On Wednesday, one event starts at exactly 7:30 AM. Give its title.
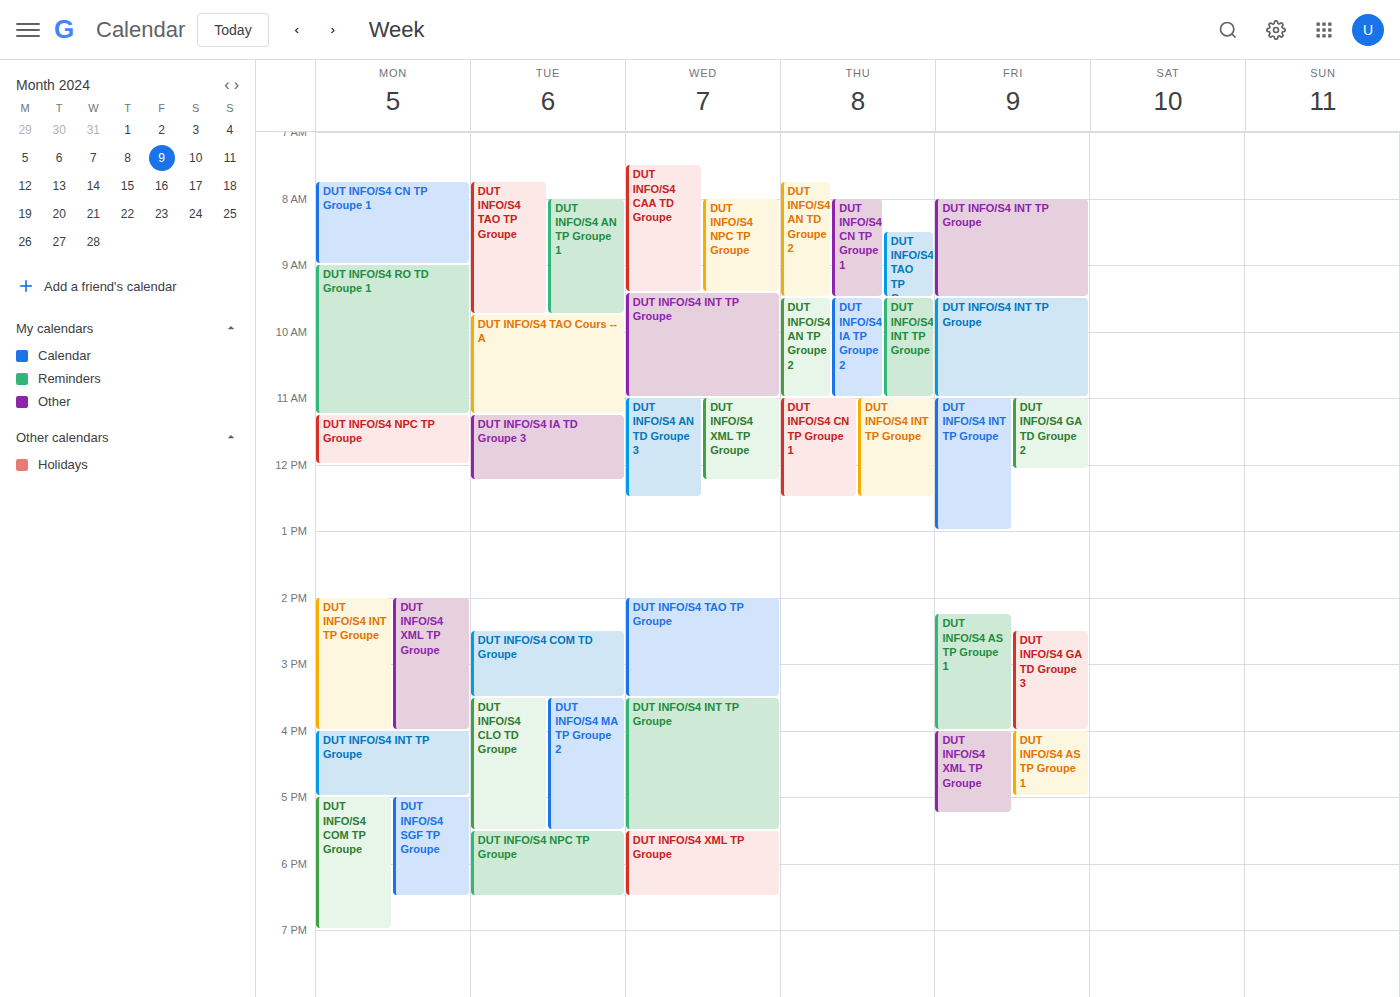
"DUT INFO/S4 CAA TD Groupe"